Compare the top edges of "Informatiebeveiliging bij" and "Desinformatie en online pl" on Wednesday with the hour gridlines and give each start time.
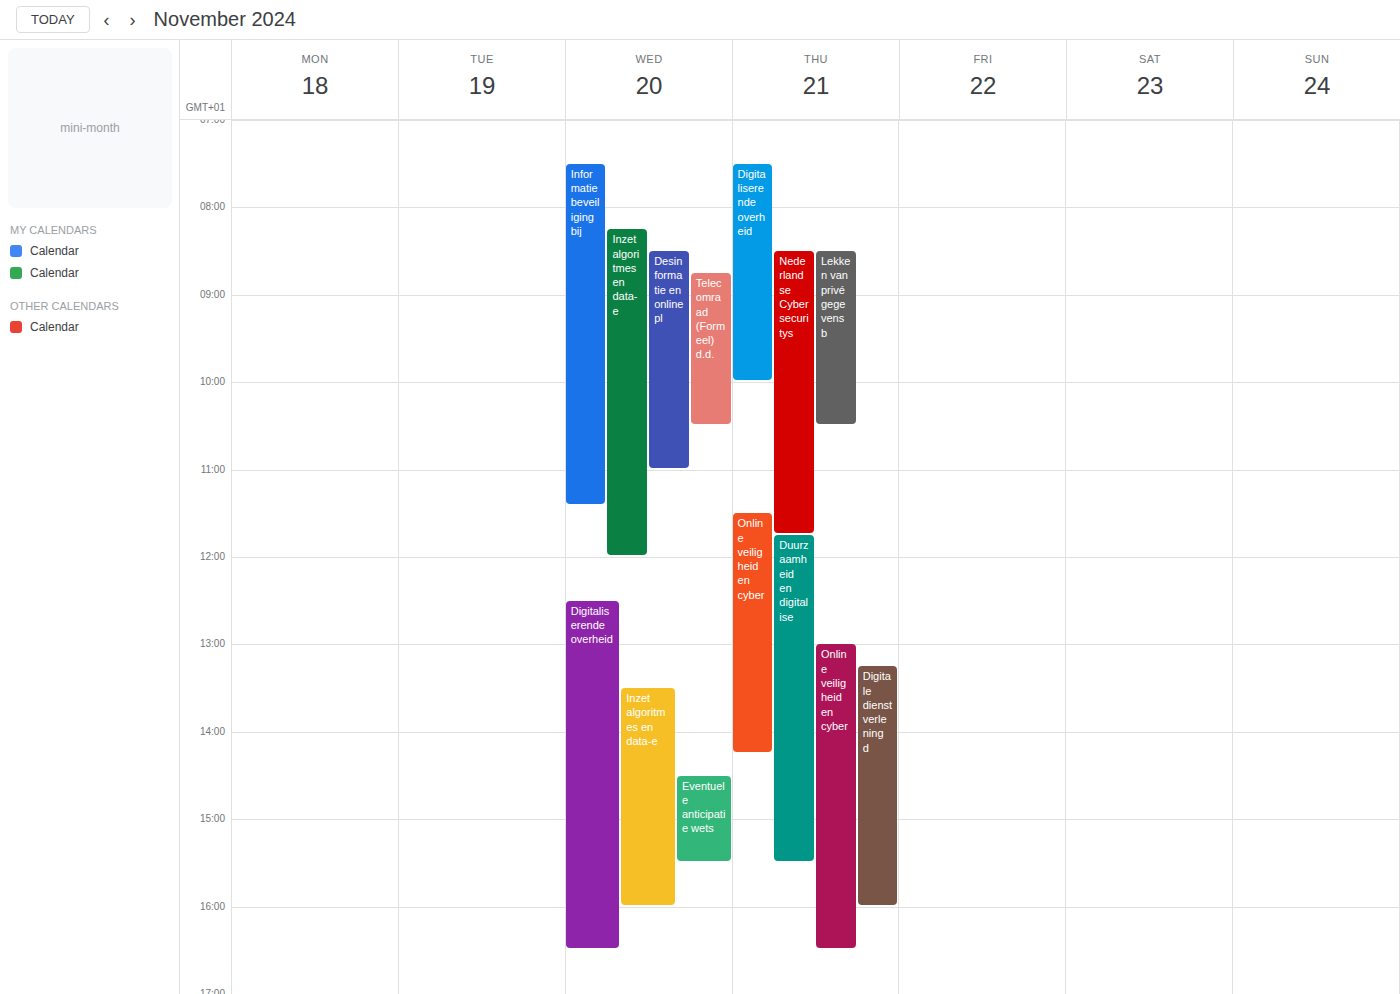
"Informatiebeveiliging bij": 7:30 AM, halfway between the 7 AM and 8 AM lines. "Desinformatie en online pl": 8:30 AM, halfway between the 8 AM and 9 AM lines.